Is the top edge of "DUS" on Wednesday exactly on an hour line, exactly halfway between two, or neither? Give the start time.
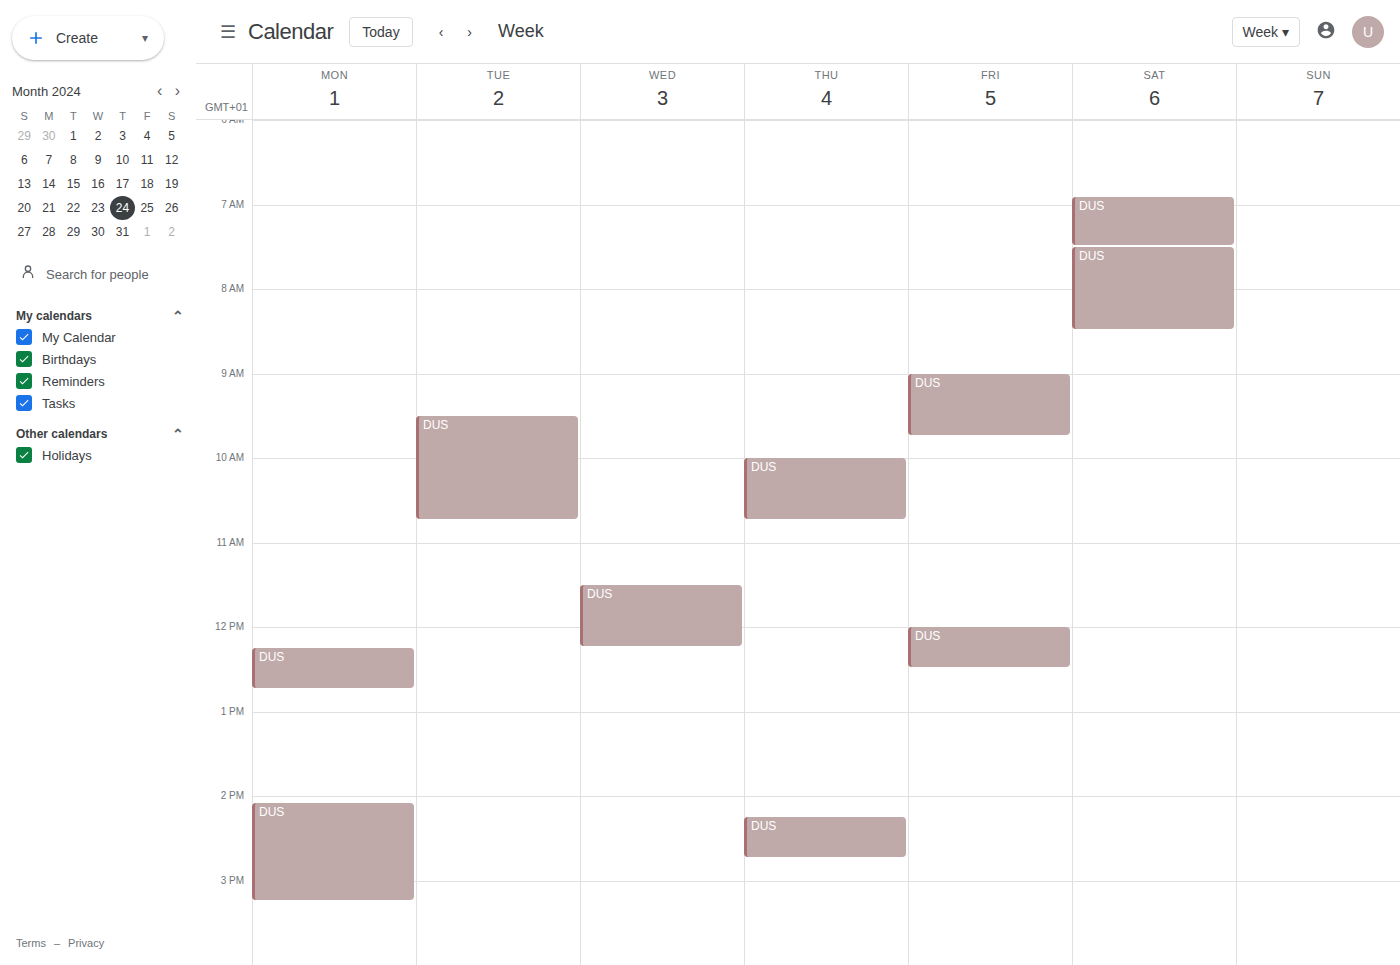
11:30 AM -- halfway between the 11 AM and 12 PM lines.